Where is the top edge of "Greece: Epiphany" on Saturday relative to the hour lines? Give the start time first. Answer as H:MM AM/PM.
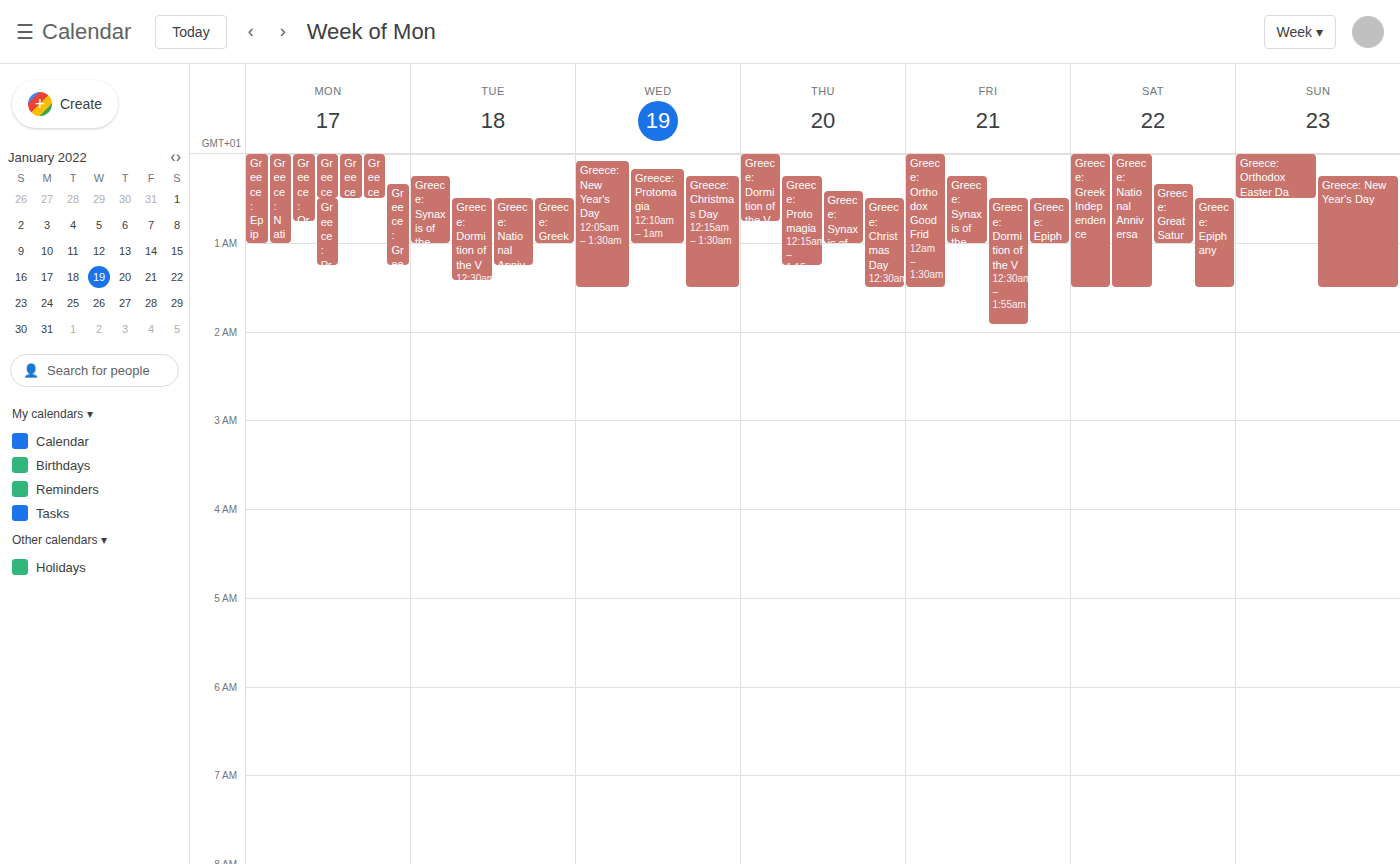
12:30 AM -- halfway between the 12 AM and 1 AM lines.